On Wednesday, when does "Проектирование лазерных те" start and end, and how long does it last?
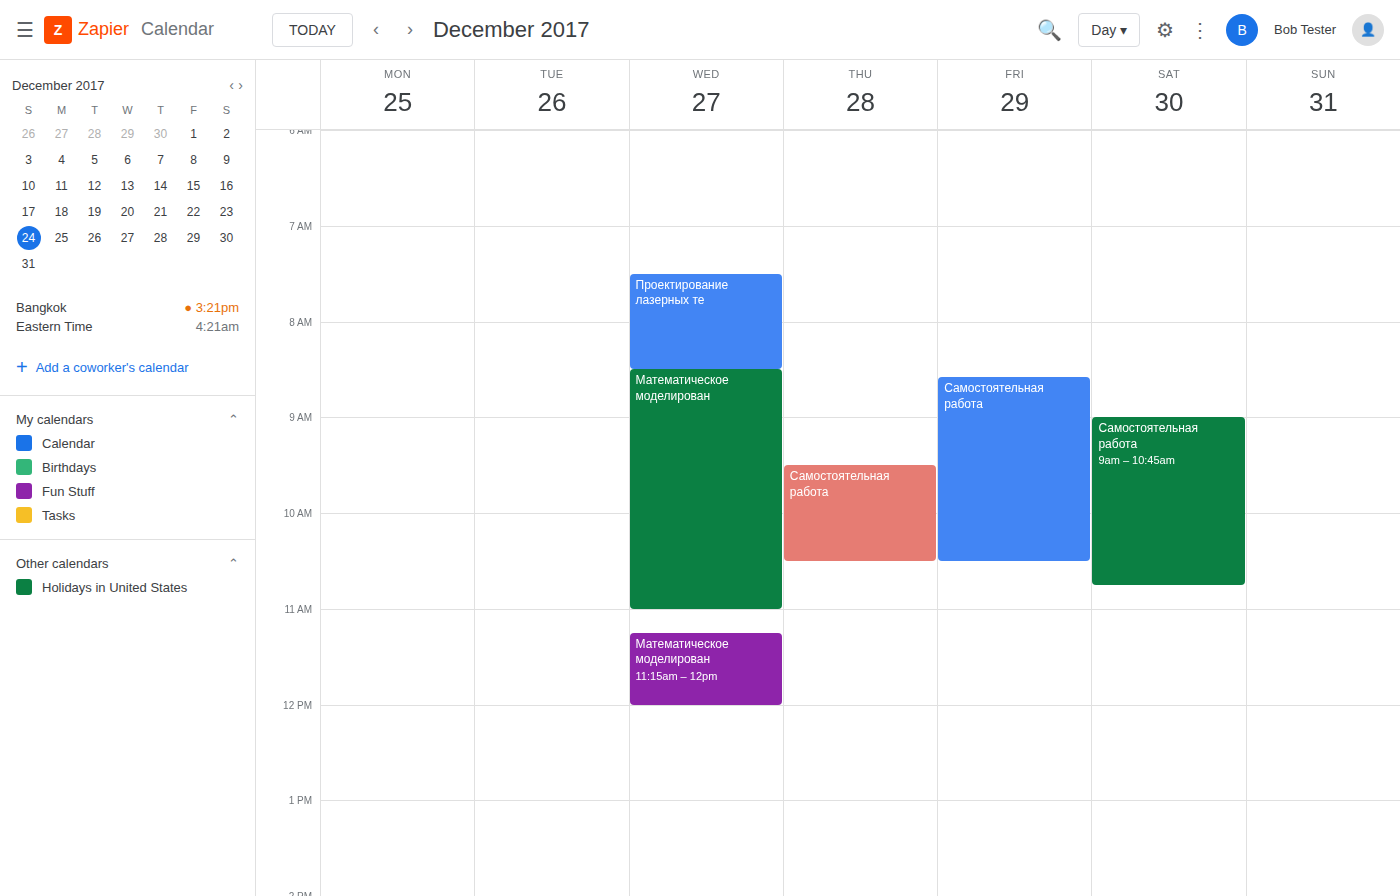
7:30 AM to 8:30 AM, 1 hour